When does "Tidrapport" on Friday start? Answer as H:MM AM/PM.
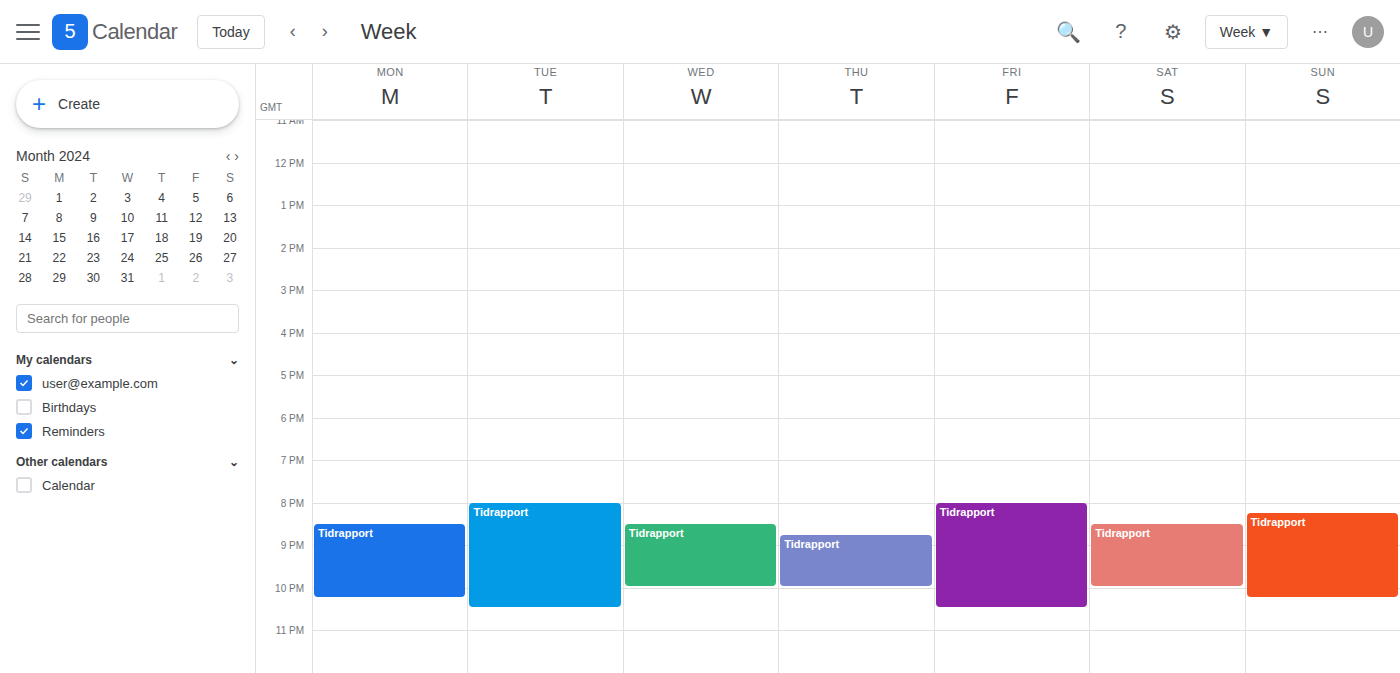
8:00 PM